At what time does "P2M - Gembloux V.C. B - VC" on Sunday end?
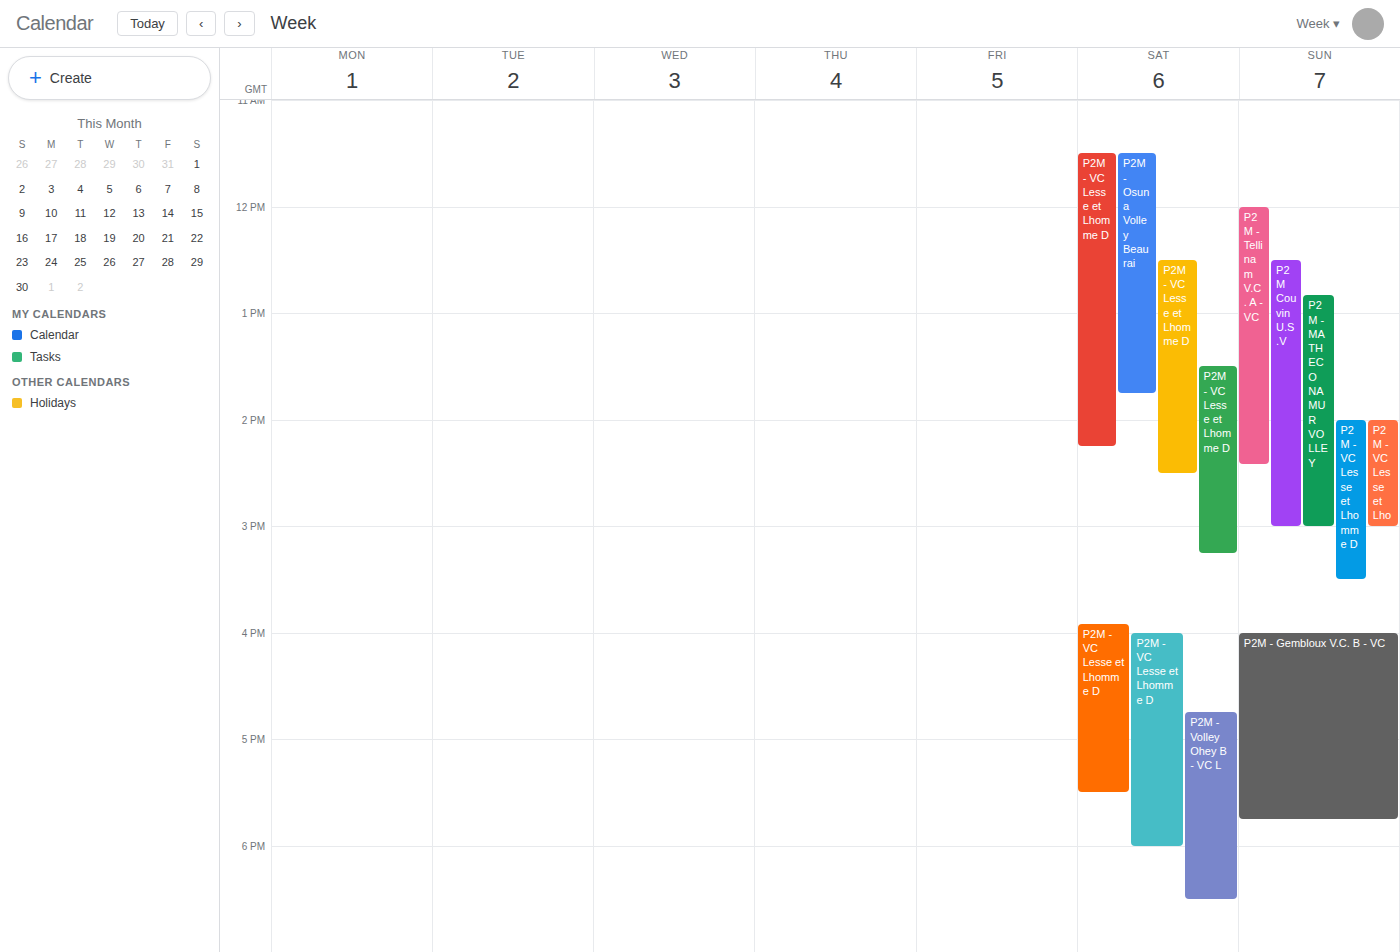
5:45 PM